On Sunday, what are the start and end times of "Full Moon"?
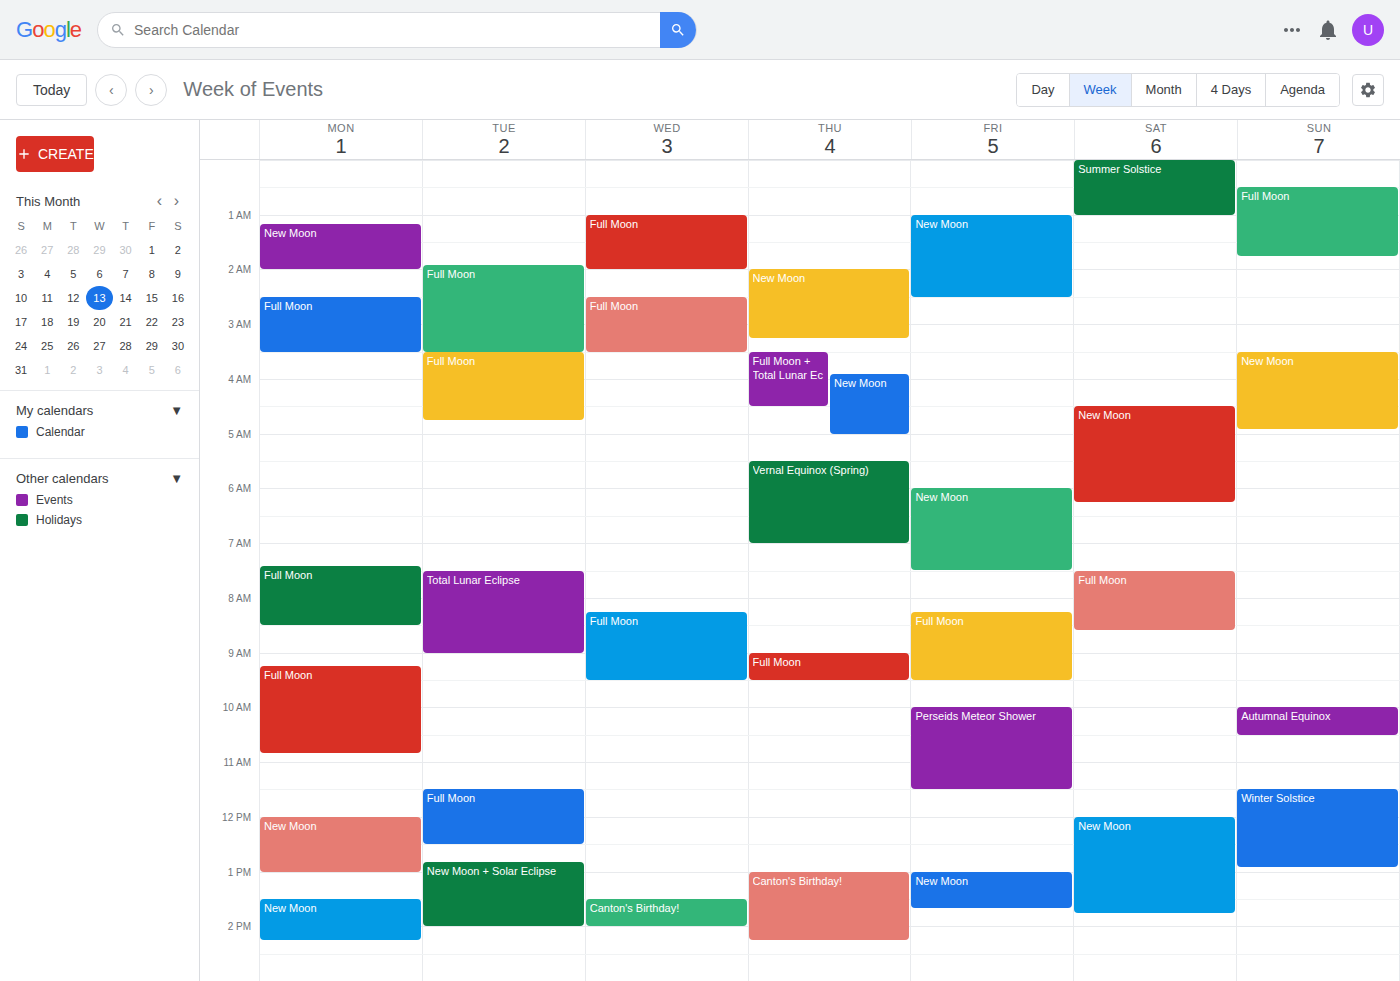
12:30 AM to 1:45 AM